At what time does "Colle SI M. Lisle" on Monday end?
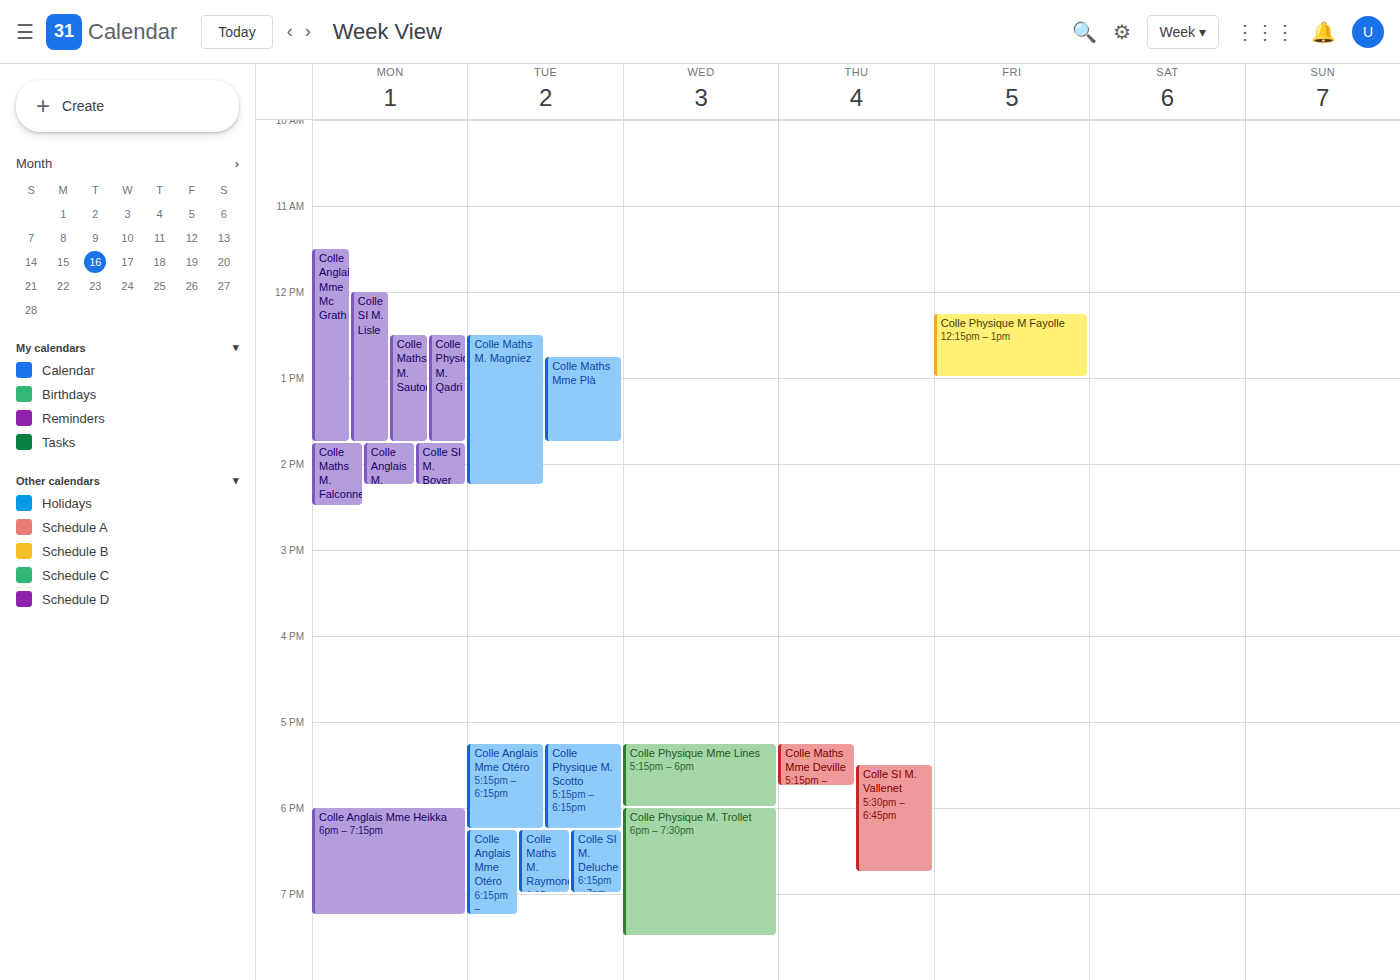
13:45